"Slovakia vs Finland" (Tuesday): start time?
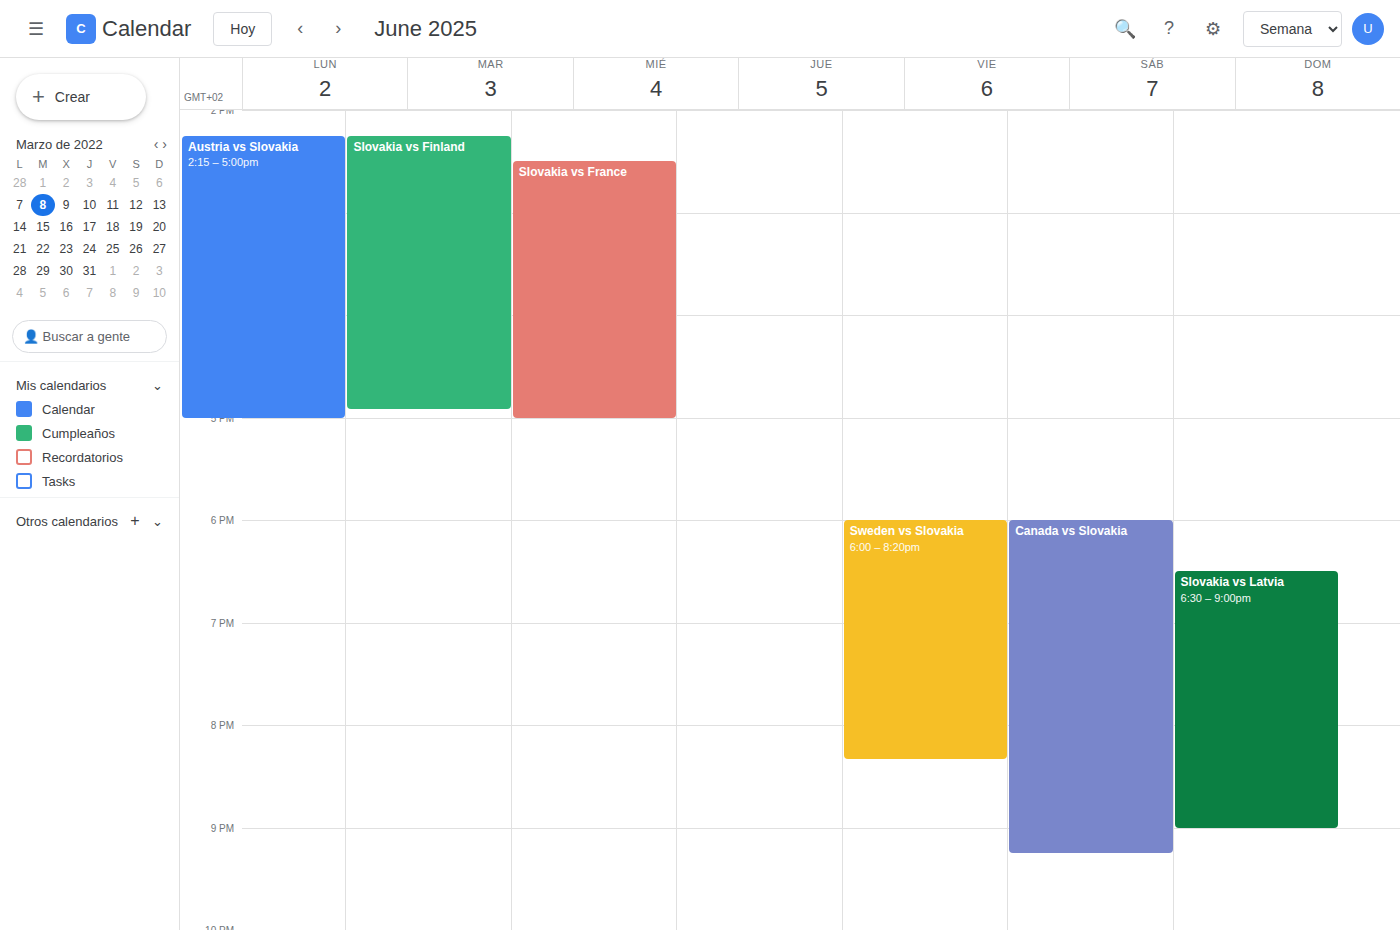
2:15 PM